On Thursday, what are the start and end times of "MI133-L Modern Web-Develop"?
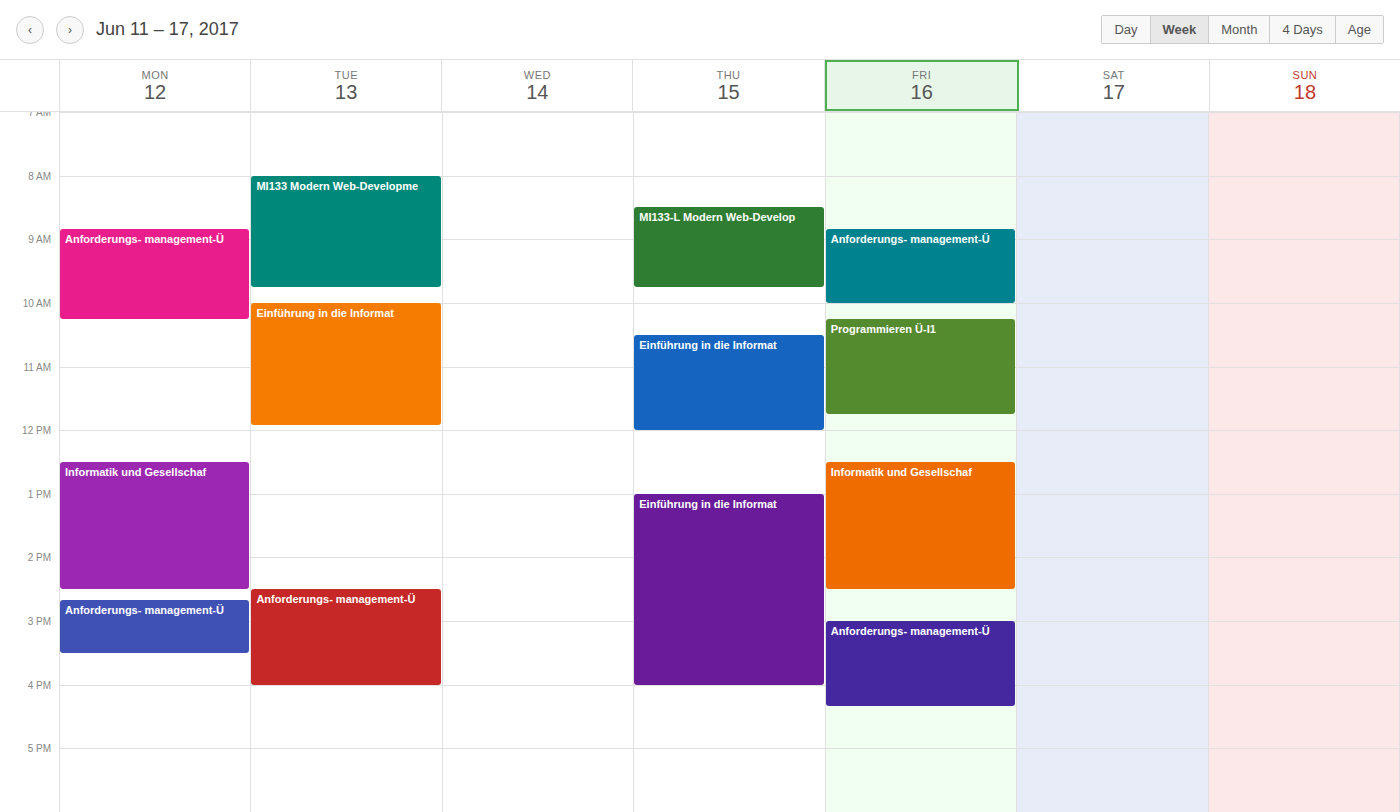
8:30 AM to 9:45 AM